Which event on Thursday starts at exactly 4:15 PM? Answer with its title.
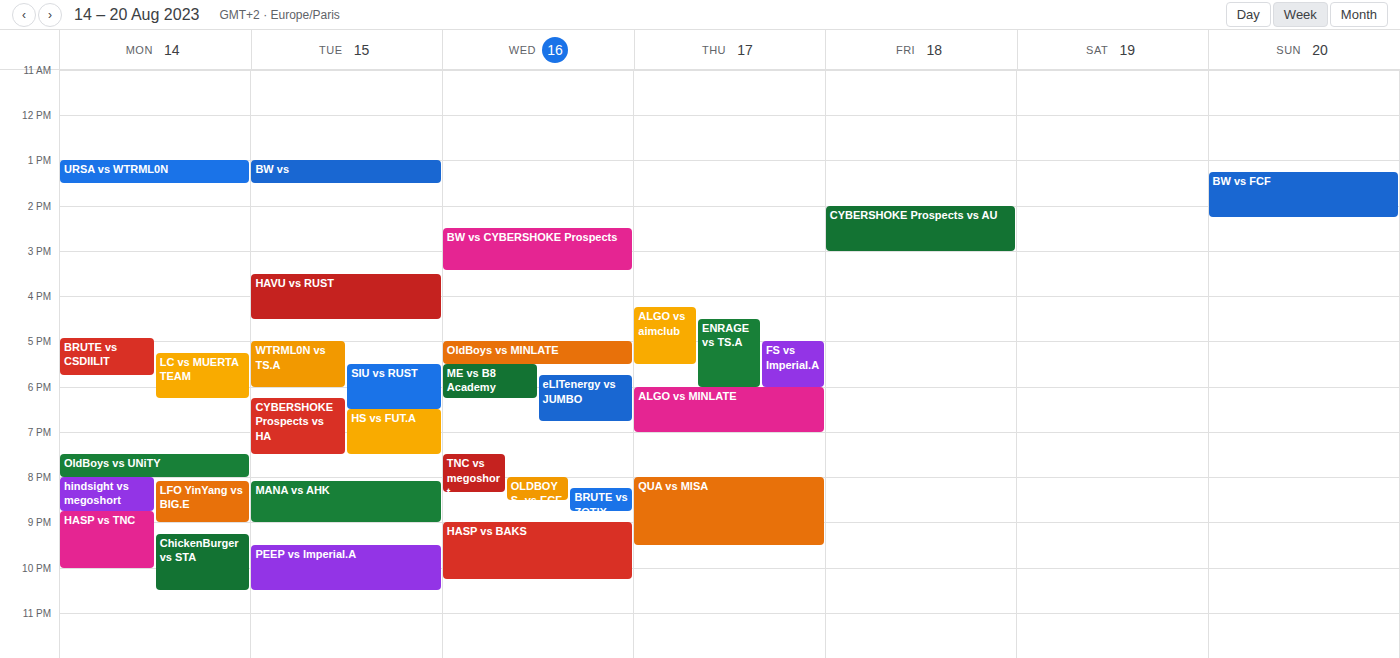
"ALGO vs aimclub"